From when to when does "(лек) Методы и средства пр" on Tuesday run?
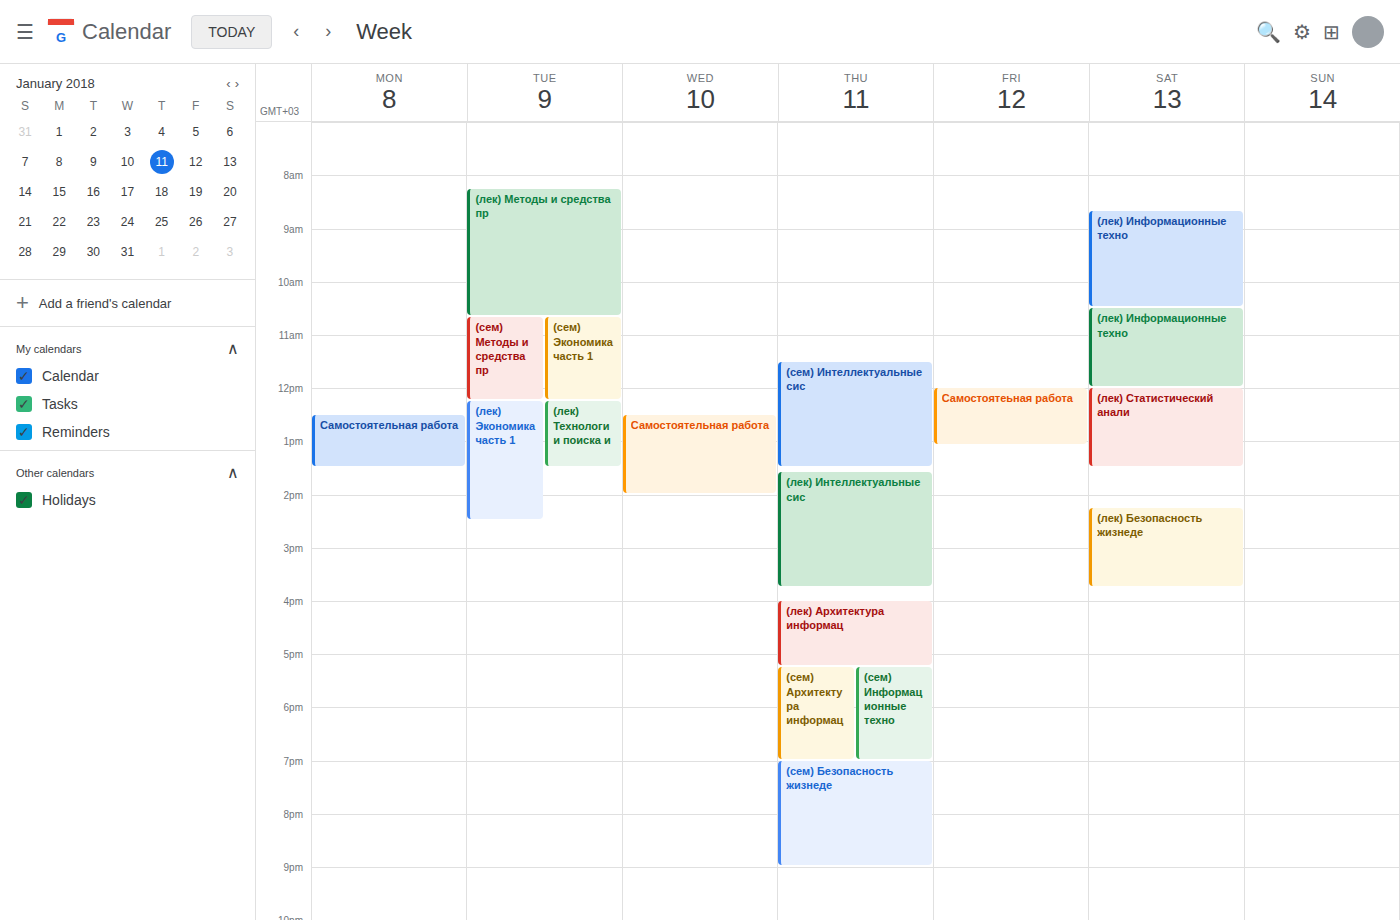
8:15 AM to 10:40 AM